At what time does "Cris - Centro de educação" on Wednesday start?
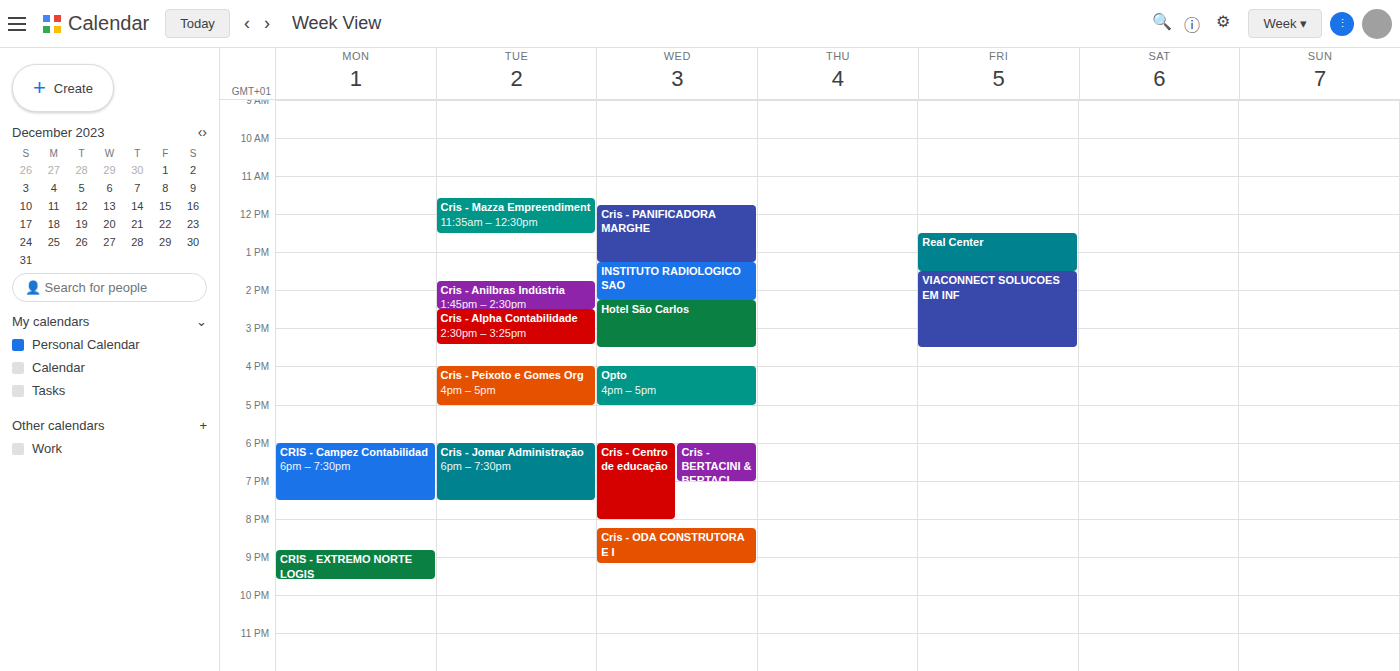
6:00 PM